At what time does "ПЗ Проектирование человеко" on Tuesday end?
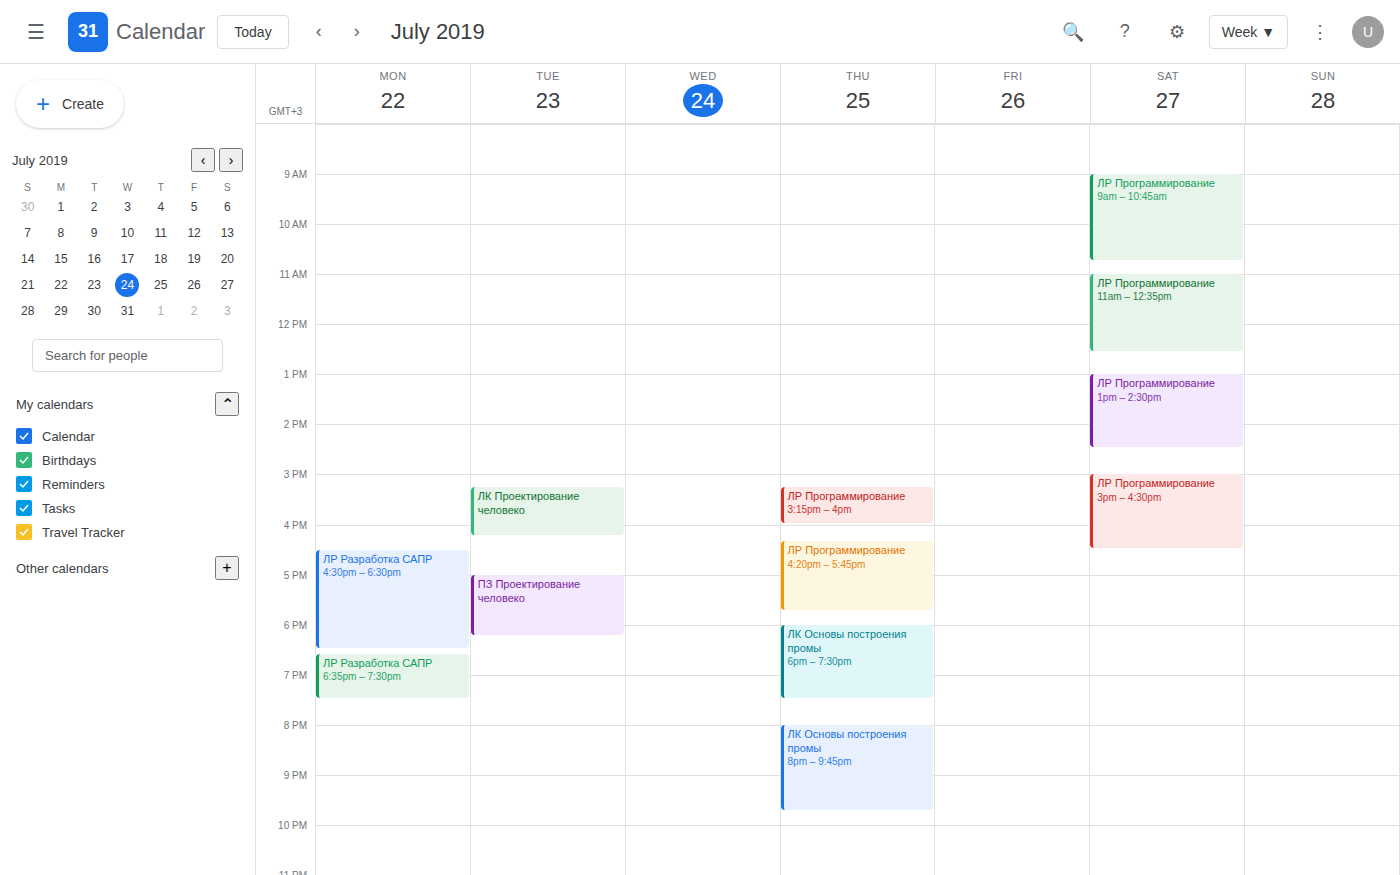
6:15 PM